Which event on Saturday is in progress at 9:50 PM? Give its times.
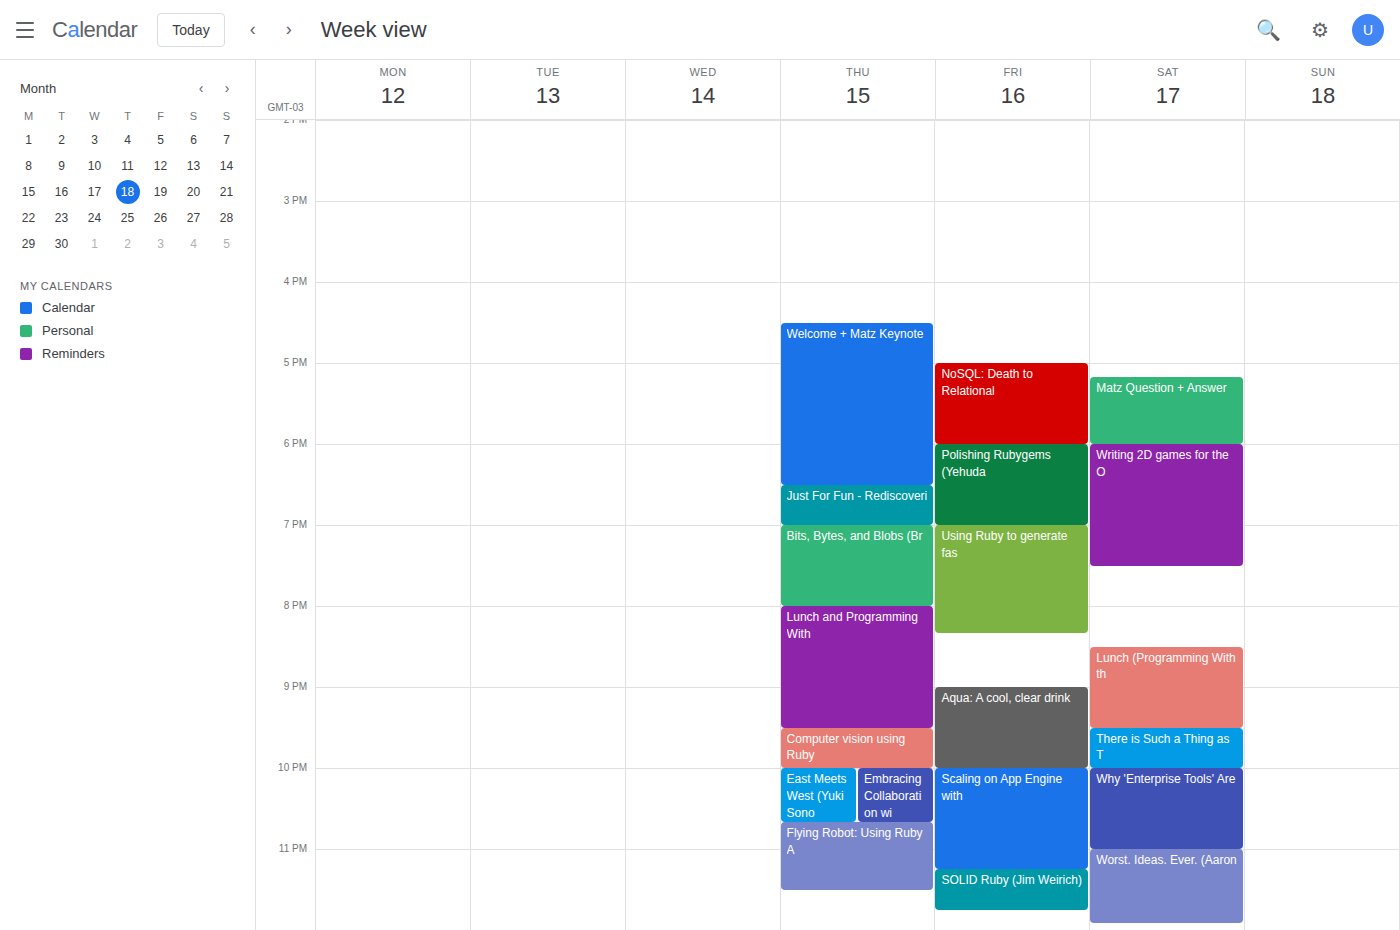
"There is Such a Thing as T", 9:30 PM to 10:00 PM